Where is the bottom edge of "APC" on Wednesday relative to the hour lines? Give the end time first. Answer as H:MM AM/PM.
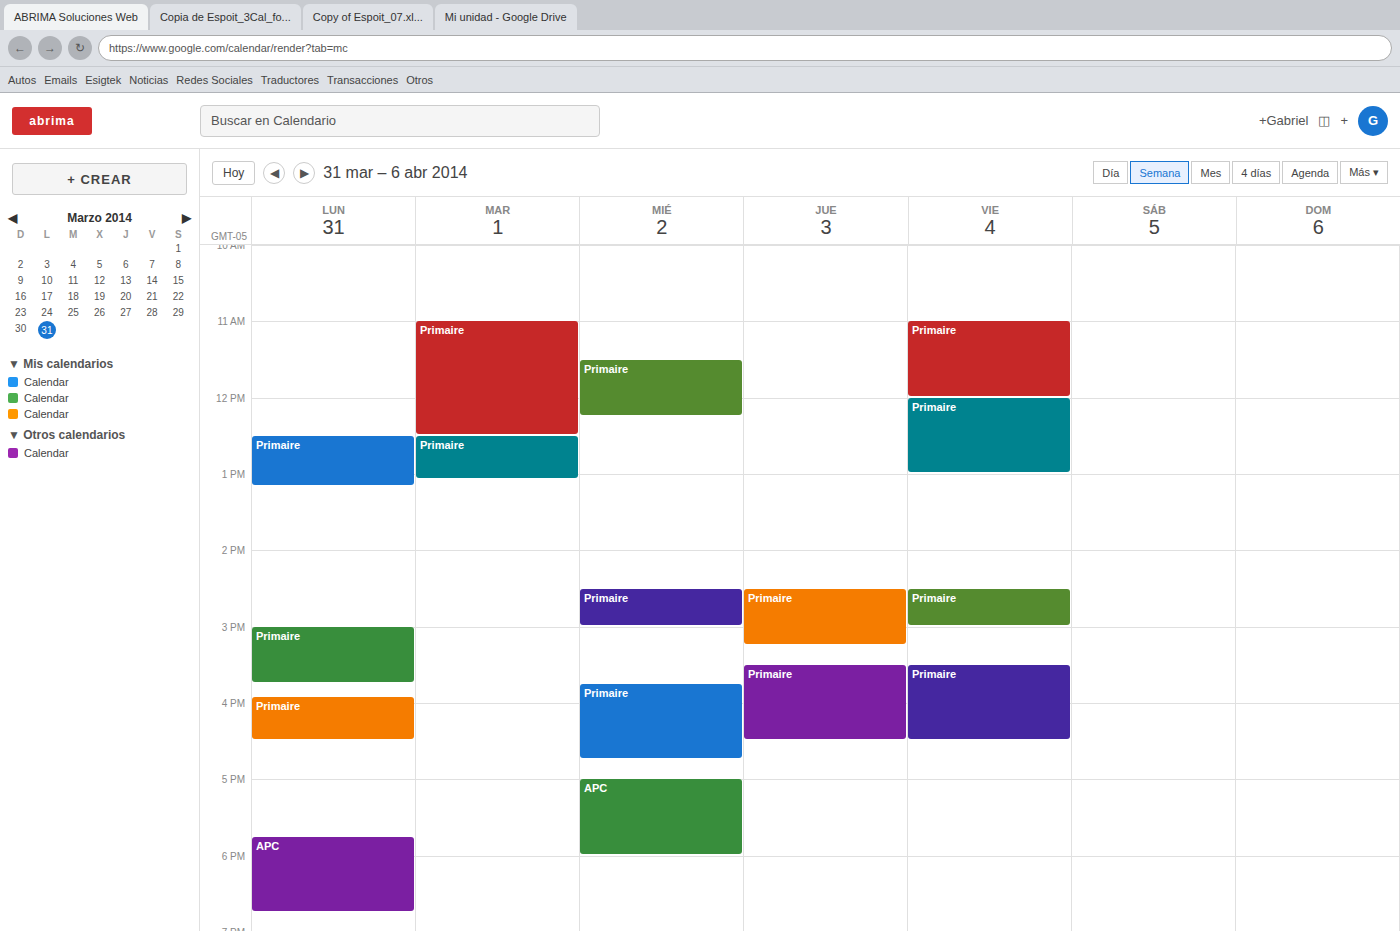
6:00 PM -- exactly on the 6 PM line.